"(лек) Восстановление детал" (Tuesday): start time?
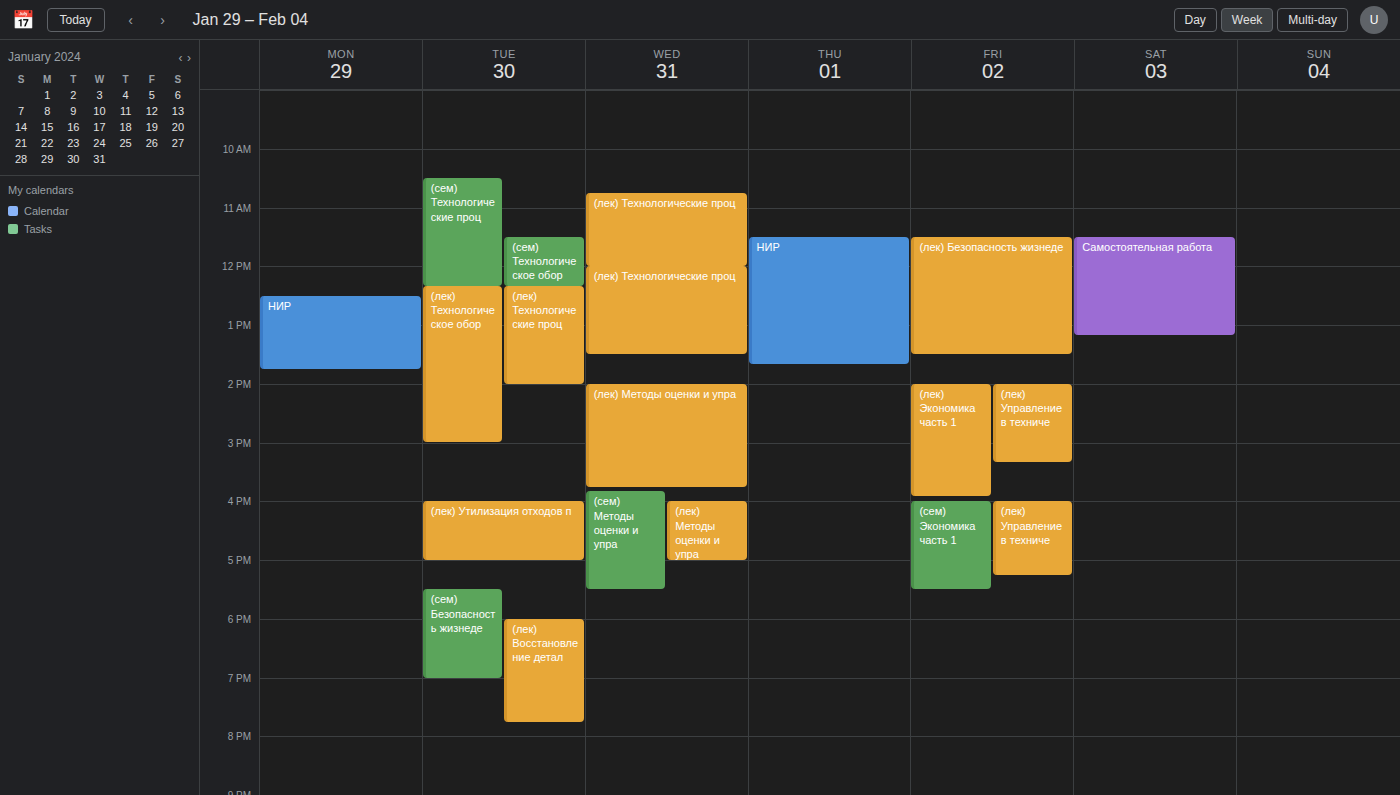
6:00 PM